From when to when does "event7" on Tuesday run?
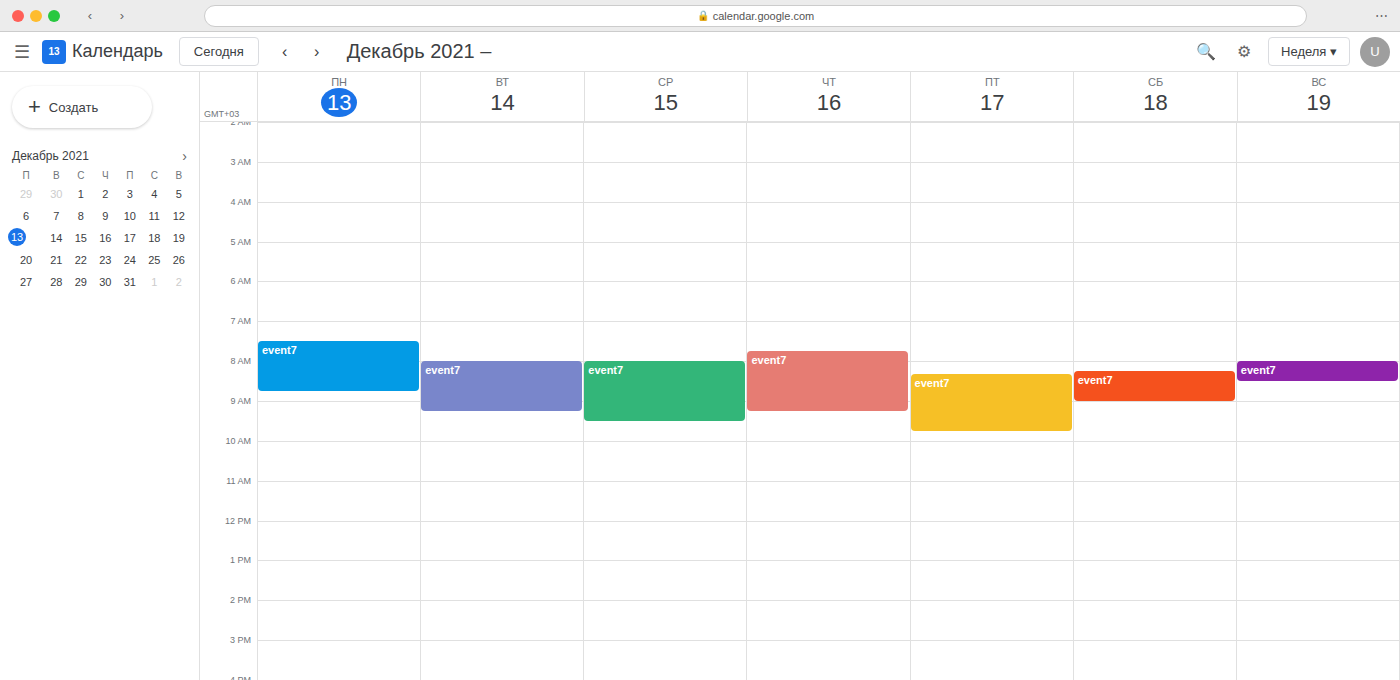
8:00 AM to 9:15 AM